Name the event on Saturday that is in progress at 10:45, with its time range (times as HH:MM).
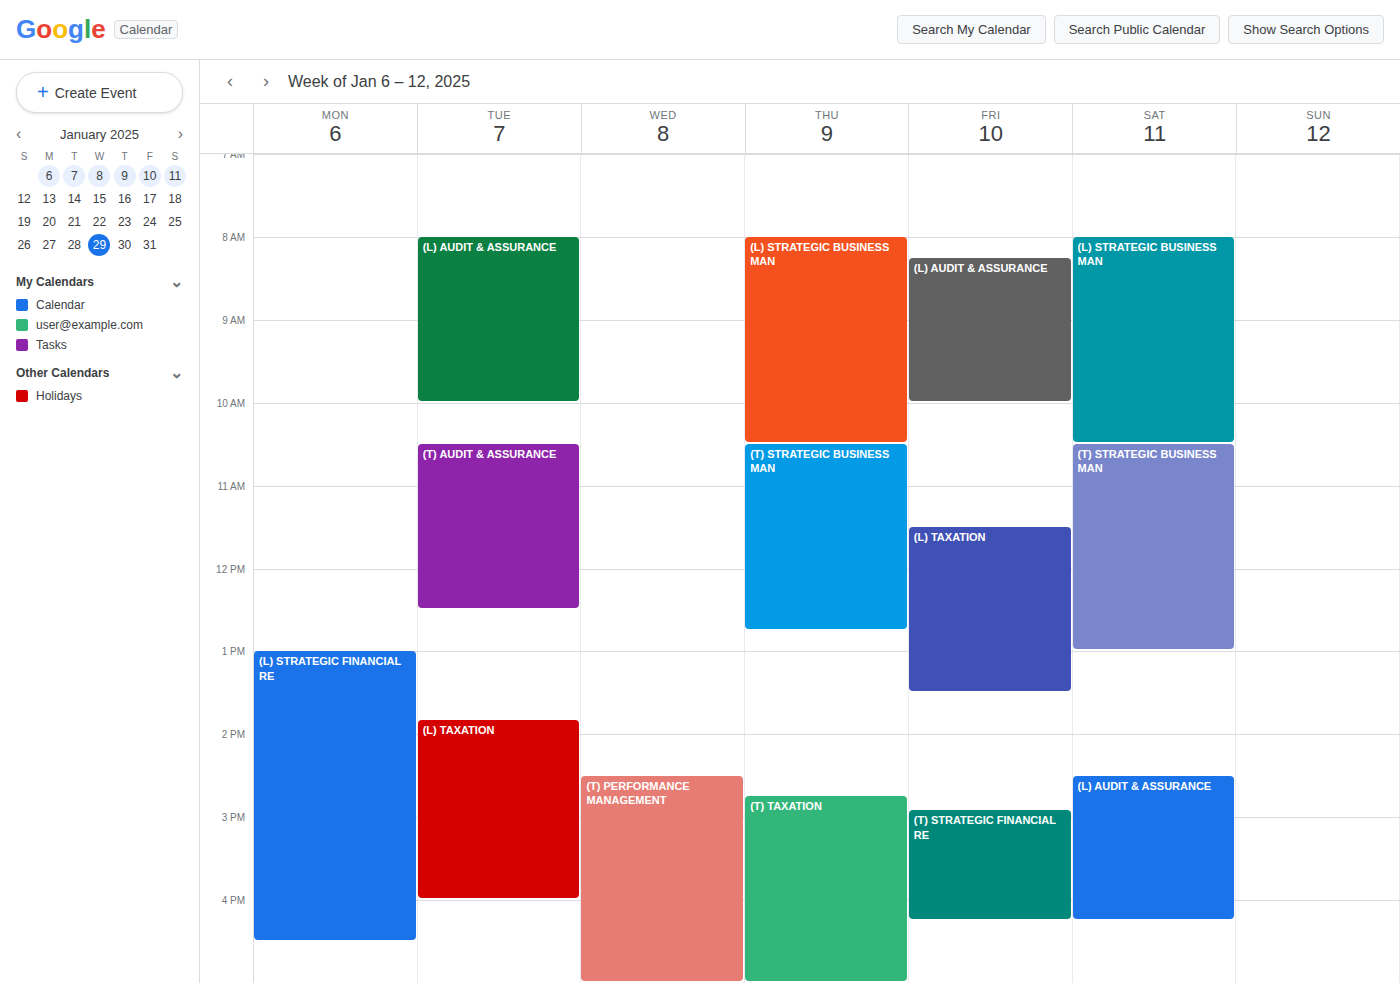
"(T) STRATEGIC BUSINESS MAN", 10:30 to 13:00